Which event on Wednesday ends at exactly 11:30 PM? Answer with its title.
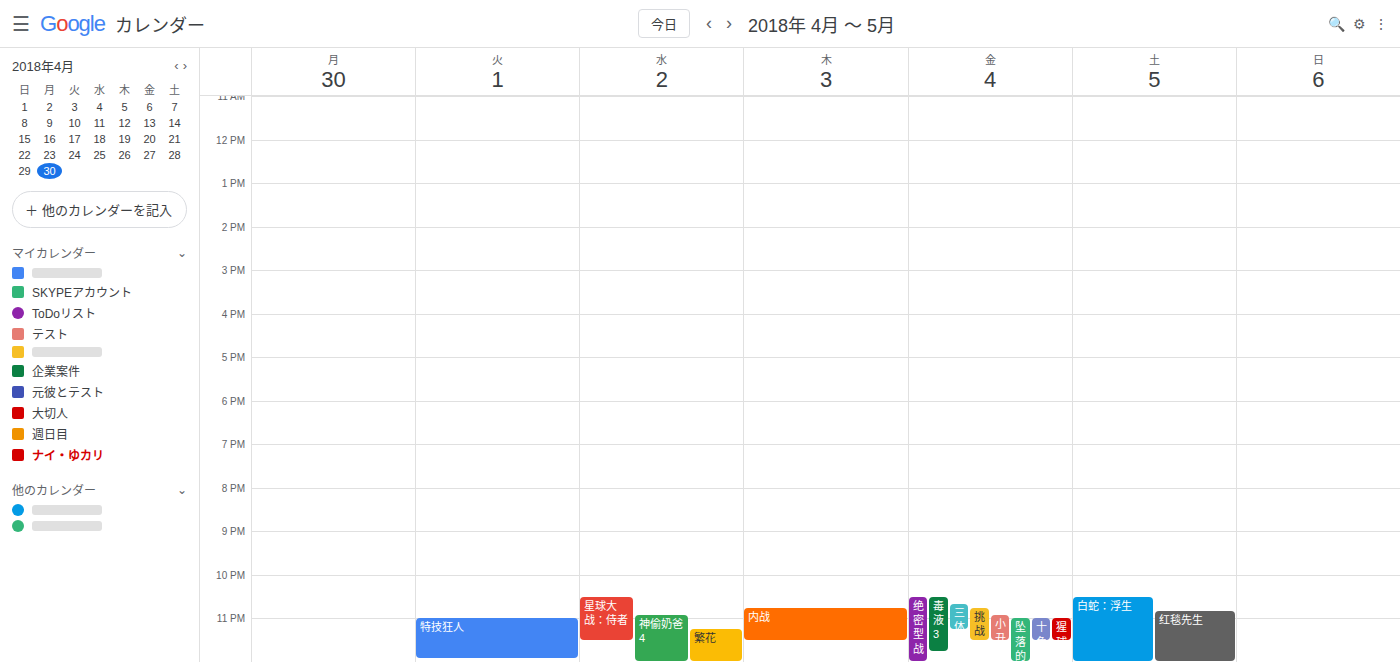
"星球大战：侍者"